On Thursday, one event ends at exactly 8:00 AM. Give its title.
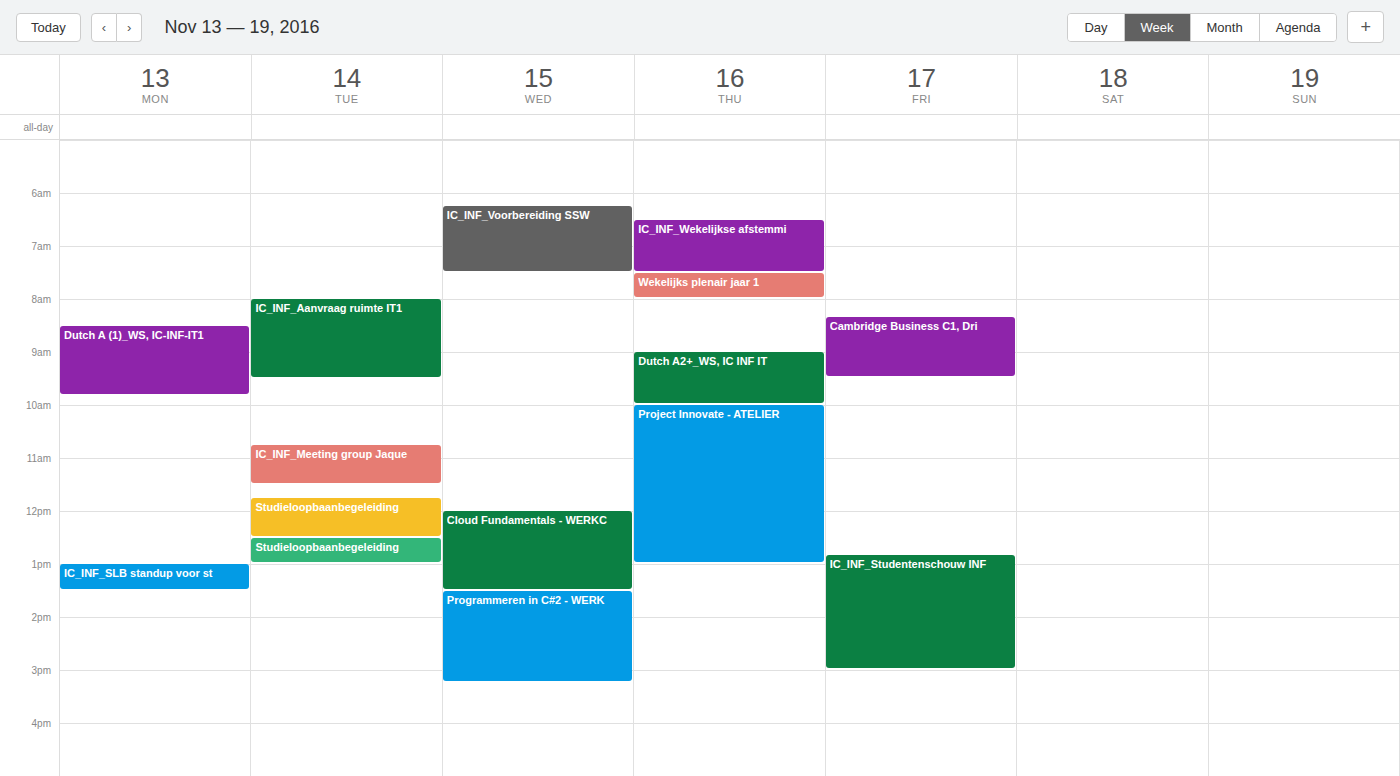
"Wekelijks plenair jaar 1"